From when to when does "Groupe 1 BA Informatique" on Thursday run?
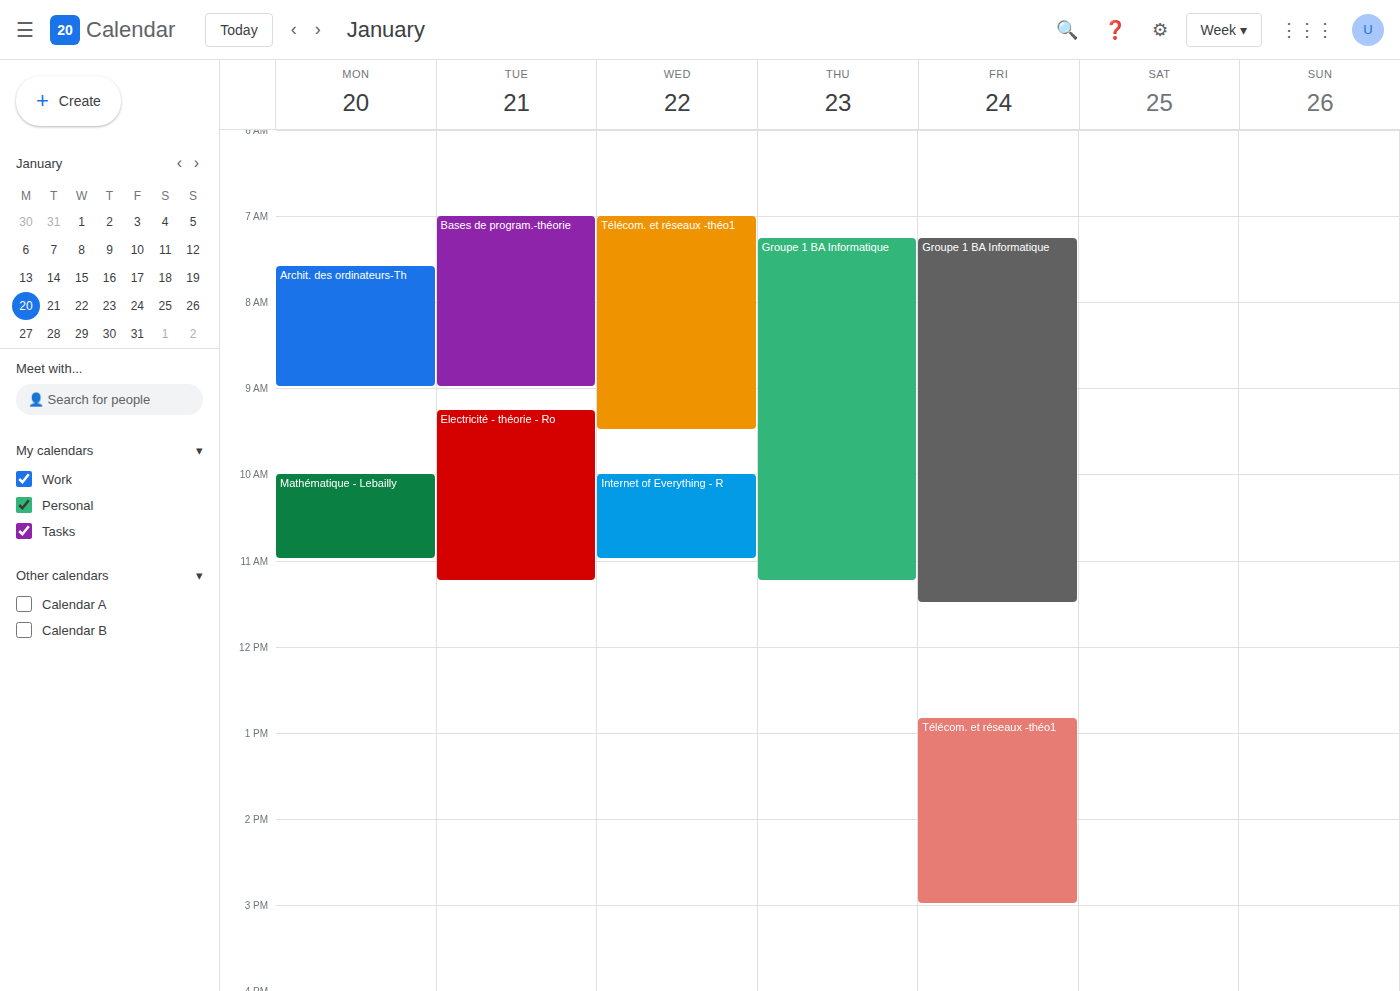
7:15 AM to 11:15 AM